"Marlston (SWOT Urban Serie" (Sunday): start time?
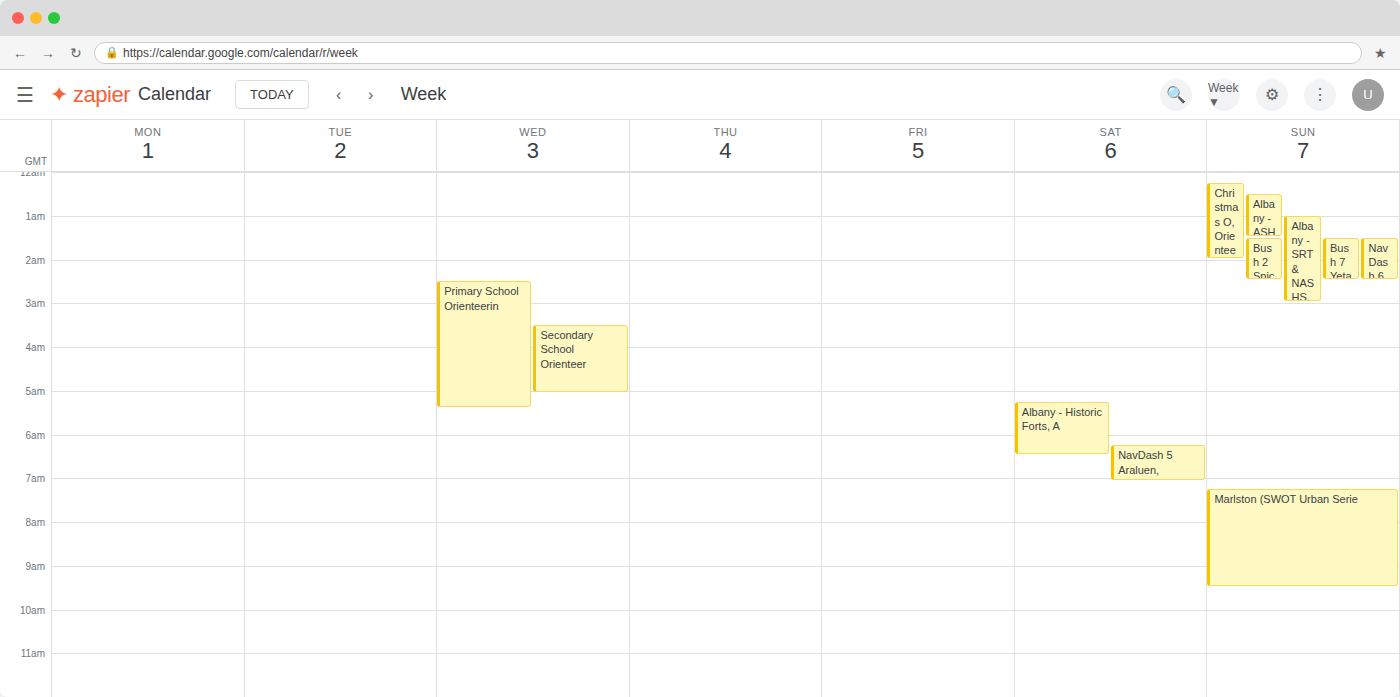
07:15